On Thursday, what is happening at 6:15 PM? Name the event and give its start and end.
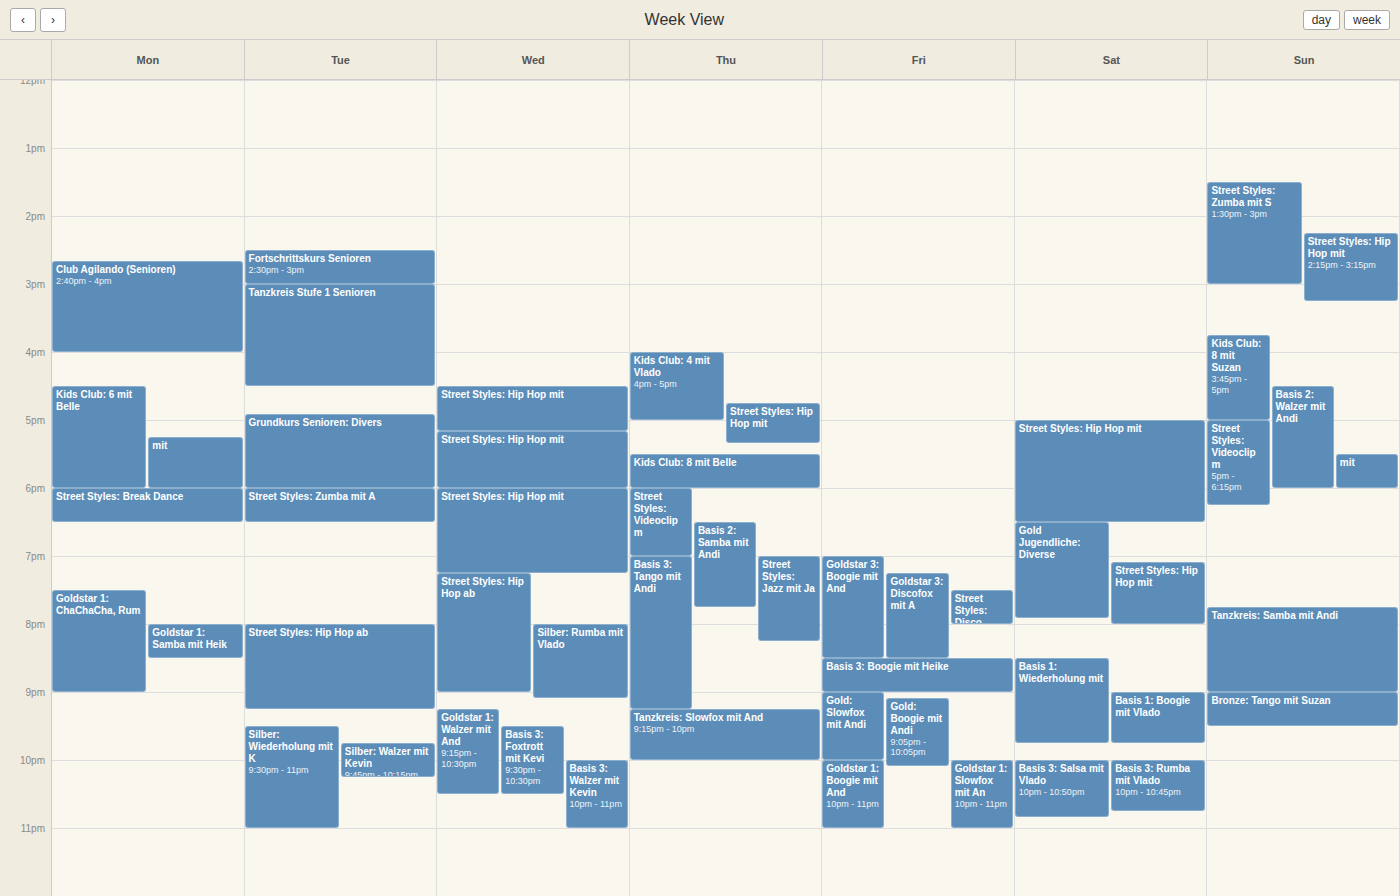
"Street Styles: Videoclip m", 6:00 PM to 7:00 PM